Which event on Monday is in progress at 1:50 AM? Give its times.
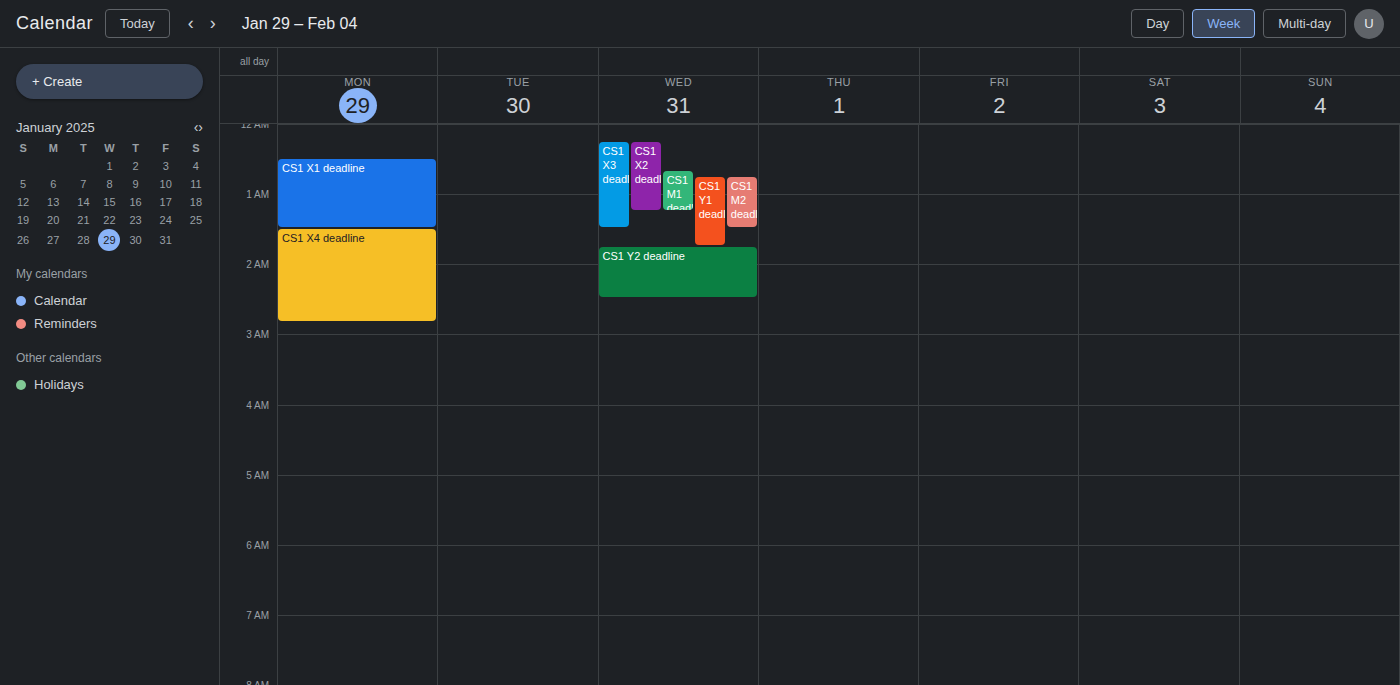
"CS1 X4 deadline", 1:30 AM to 2:50 AM